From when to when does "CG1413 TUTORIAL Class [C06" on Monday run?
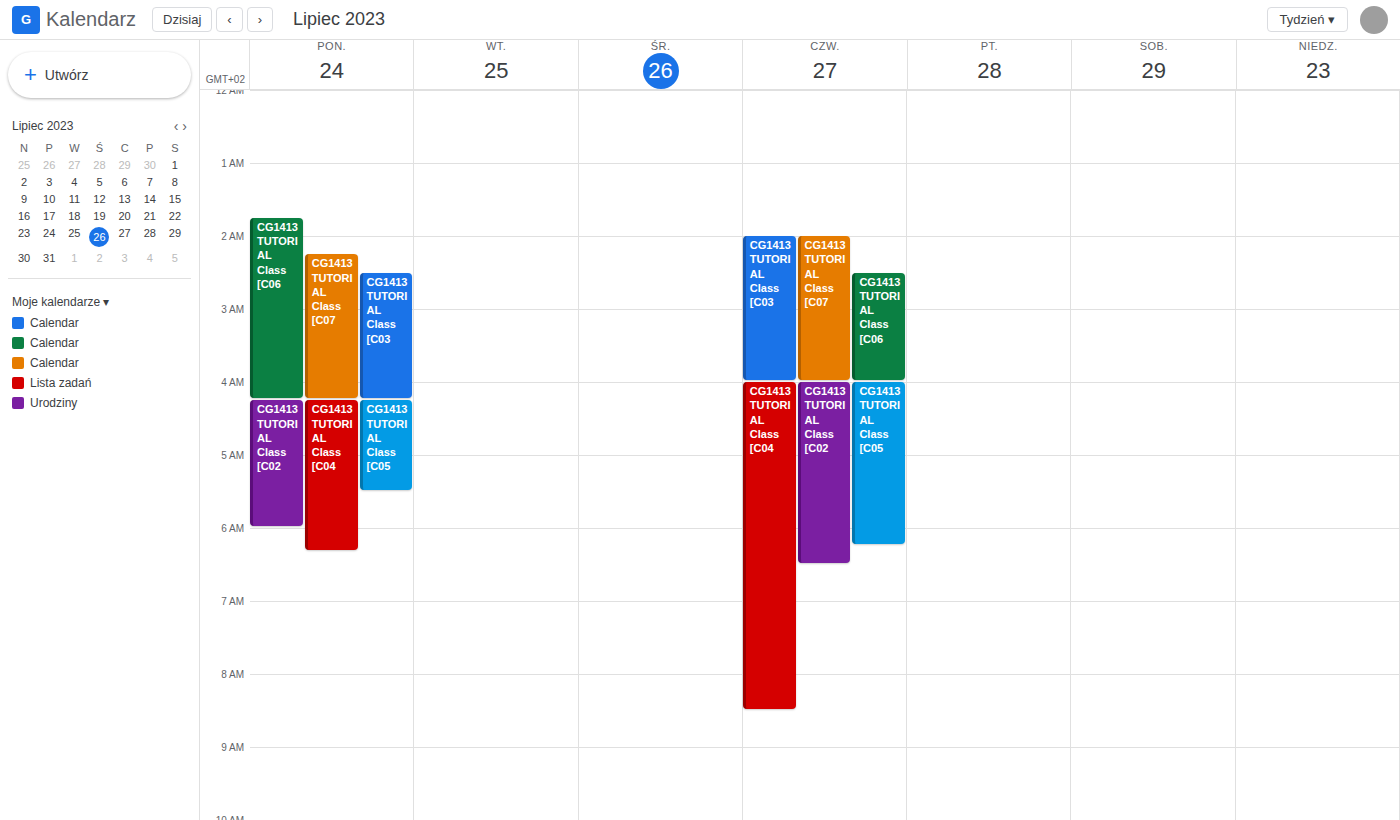
1:45 AM to 4:15 AM